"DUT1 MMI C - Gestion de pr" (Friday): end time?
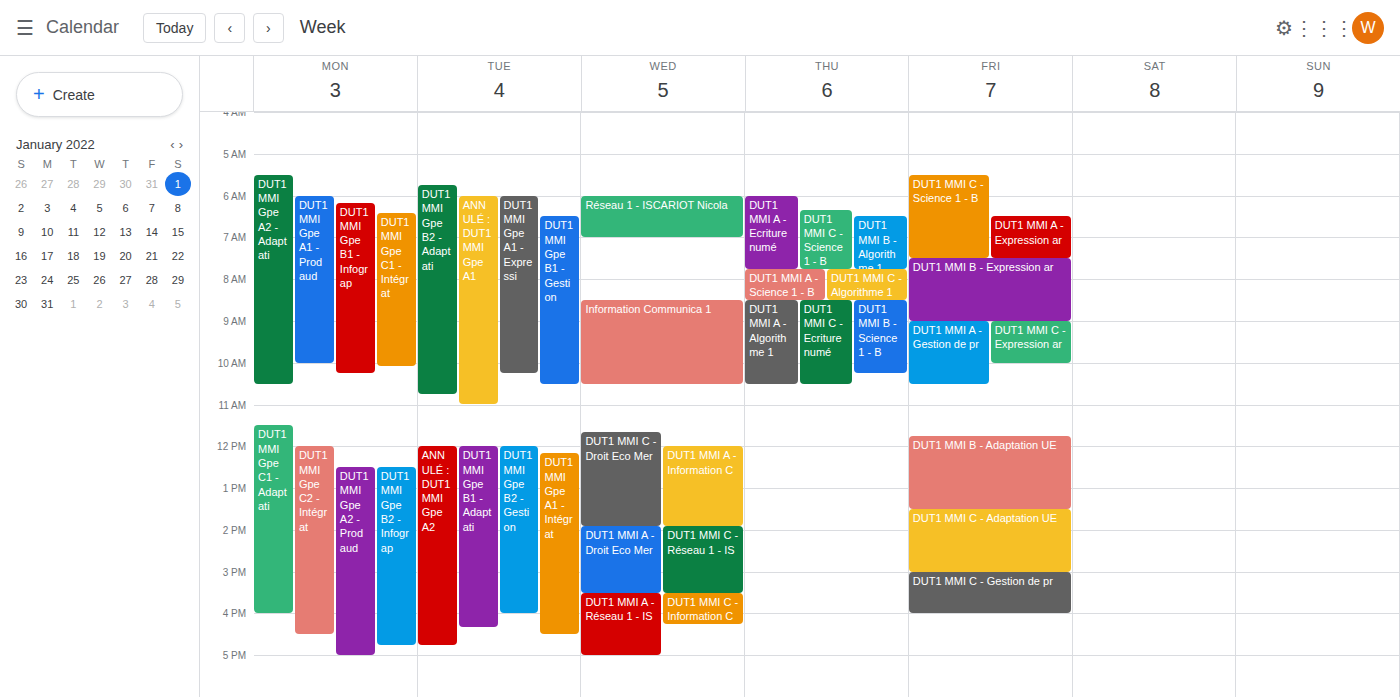
4:00 PM